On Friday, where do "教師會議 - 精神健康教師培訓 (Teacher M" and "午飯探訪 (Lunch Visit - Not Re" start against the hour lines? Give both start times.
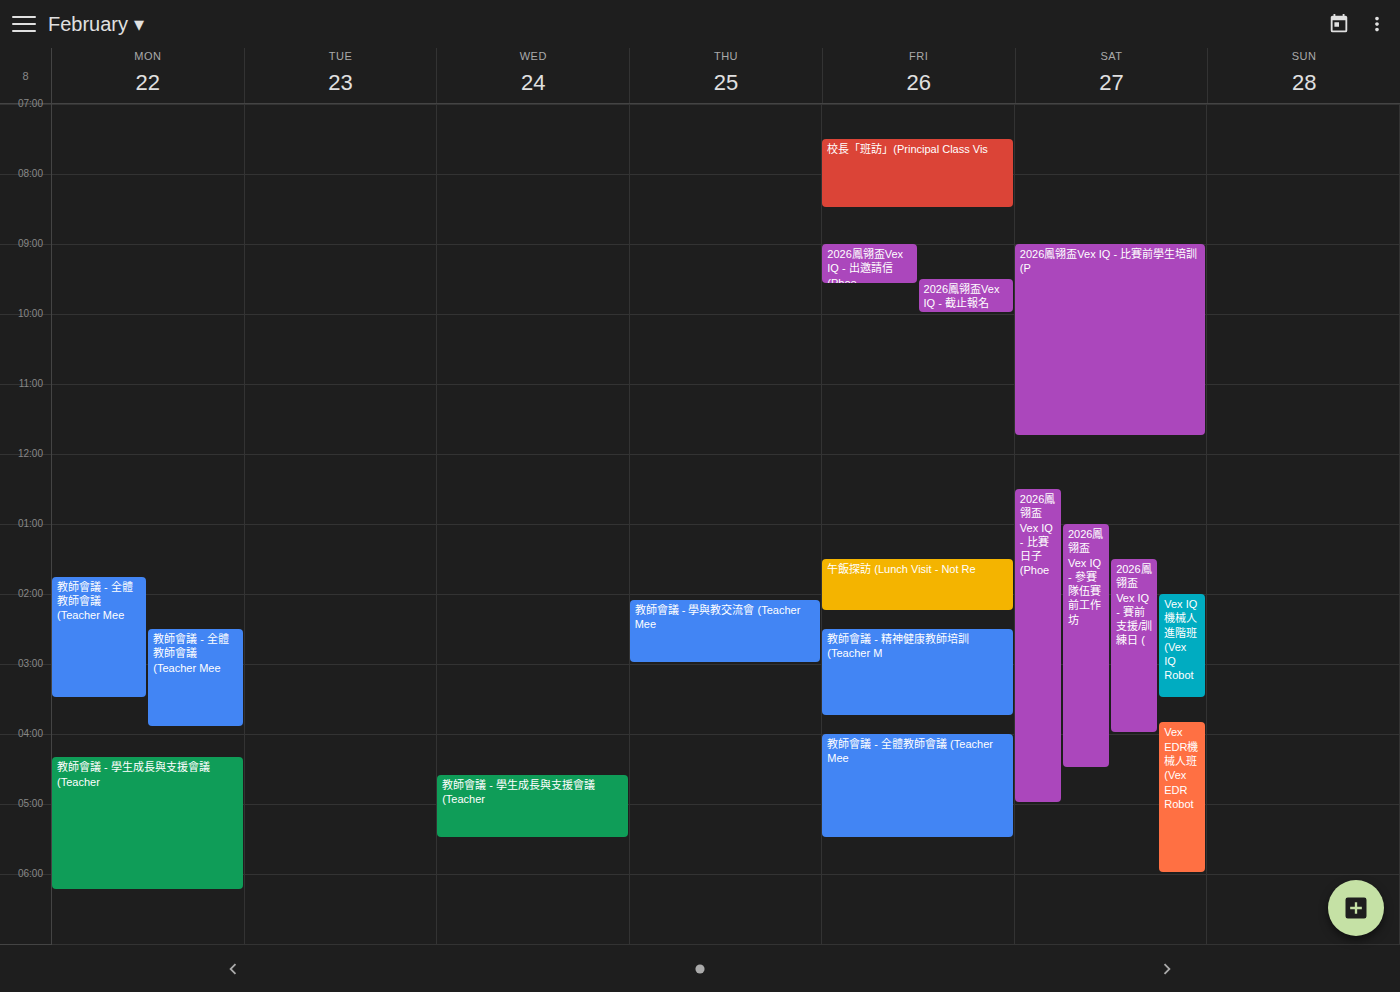
"教師會議 - 精神健康教師培訓 (Teacher M": 14:30, halfway between the 14:00 and 15:00 lines. "午飯探訪 (Lunch Visit - Not Re": 13:30, halfway between the 13:00 and 14:00 lines.